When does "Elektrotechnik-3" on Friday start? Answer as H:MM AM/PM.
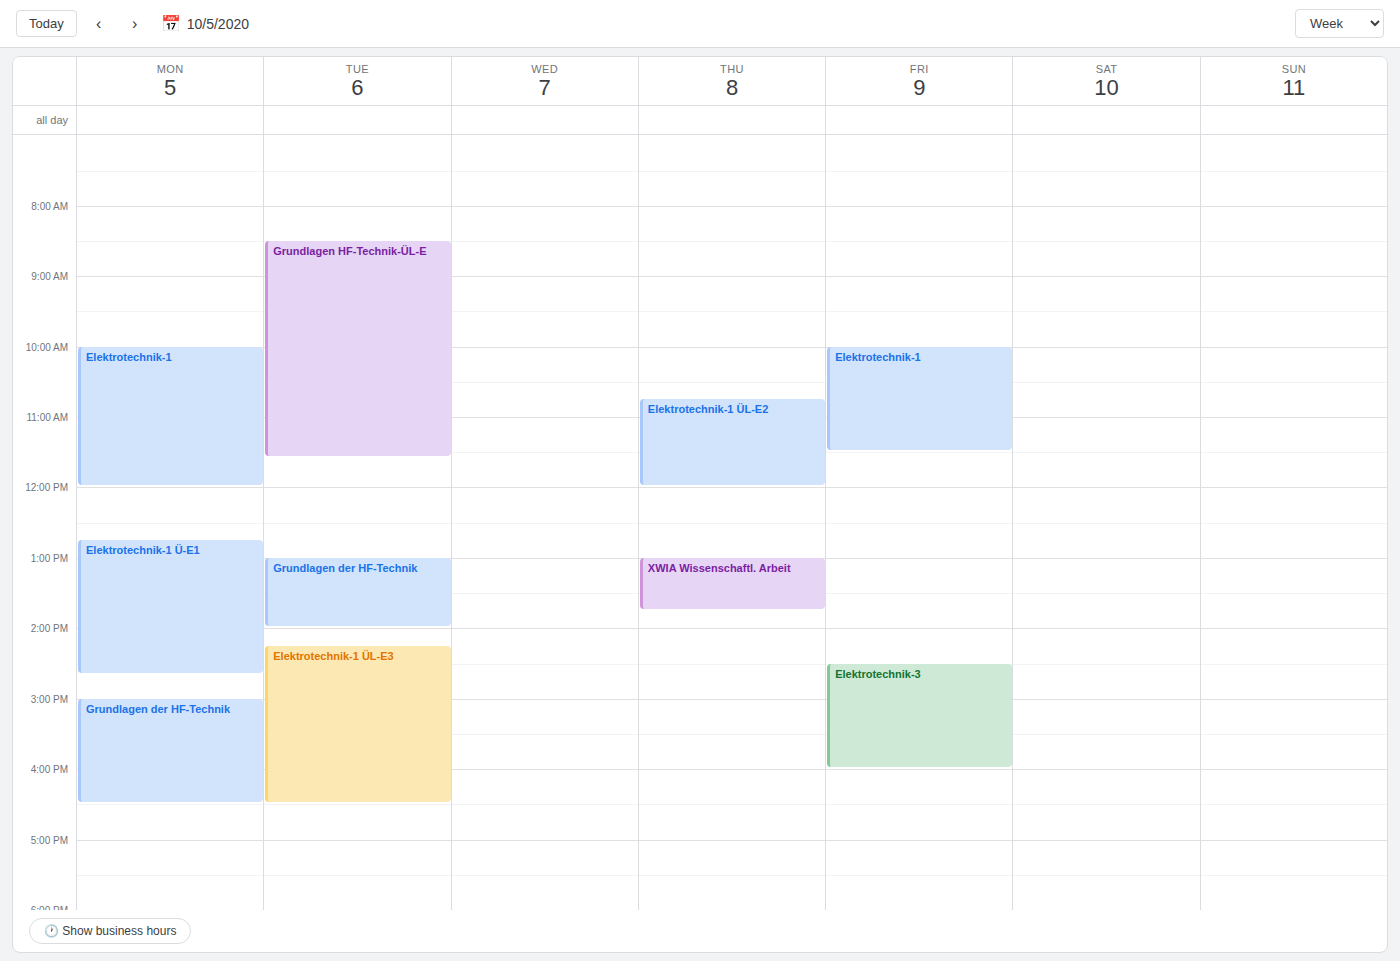
2:30 PM